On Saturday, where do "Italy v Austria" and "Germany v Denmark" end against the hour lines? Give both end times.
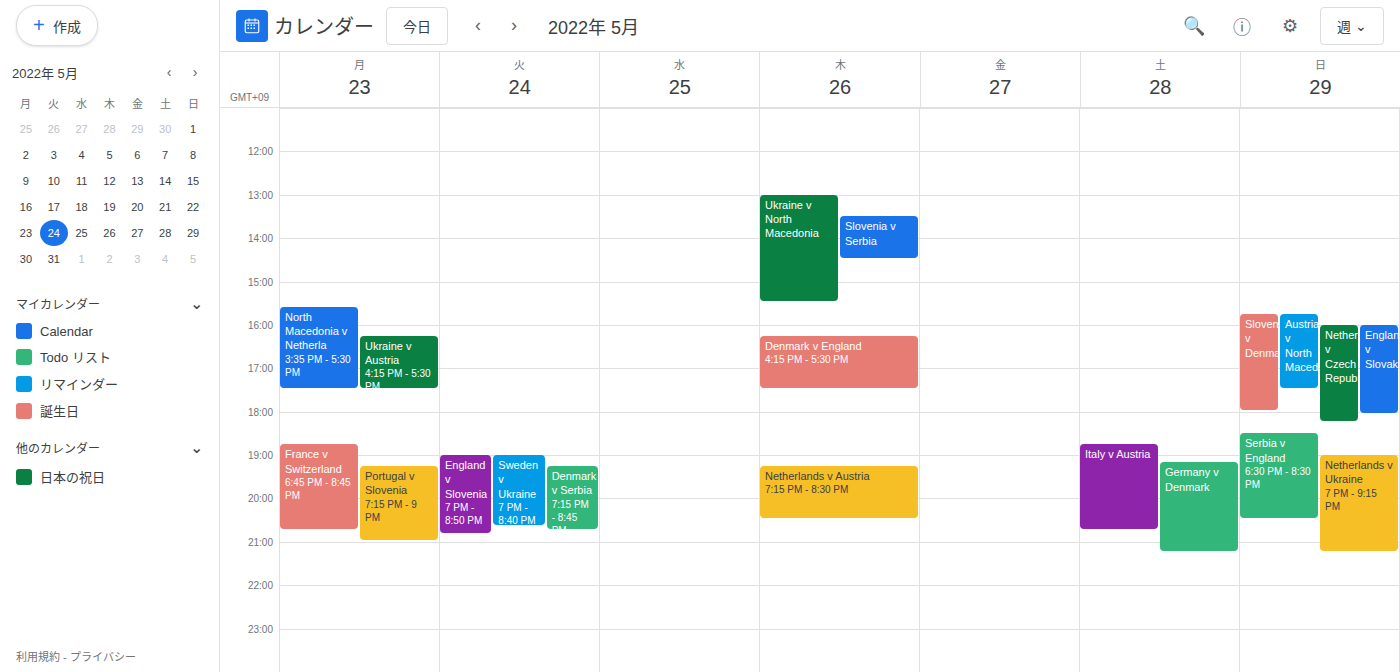
"Italy v Austria": 8:45 PM, neither: three quarters of the way from the 8 PM line to the 9 PM line. "Germany v Denmark": 9:15 PM, neither: a quarter of the way from the 9 PM line to the 10 PM line.